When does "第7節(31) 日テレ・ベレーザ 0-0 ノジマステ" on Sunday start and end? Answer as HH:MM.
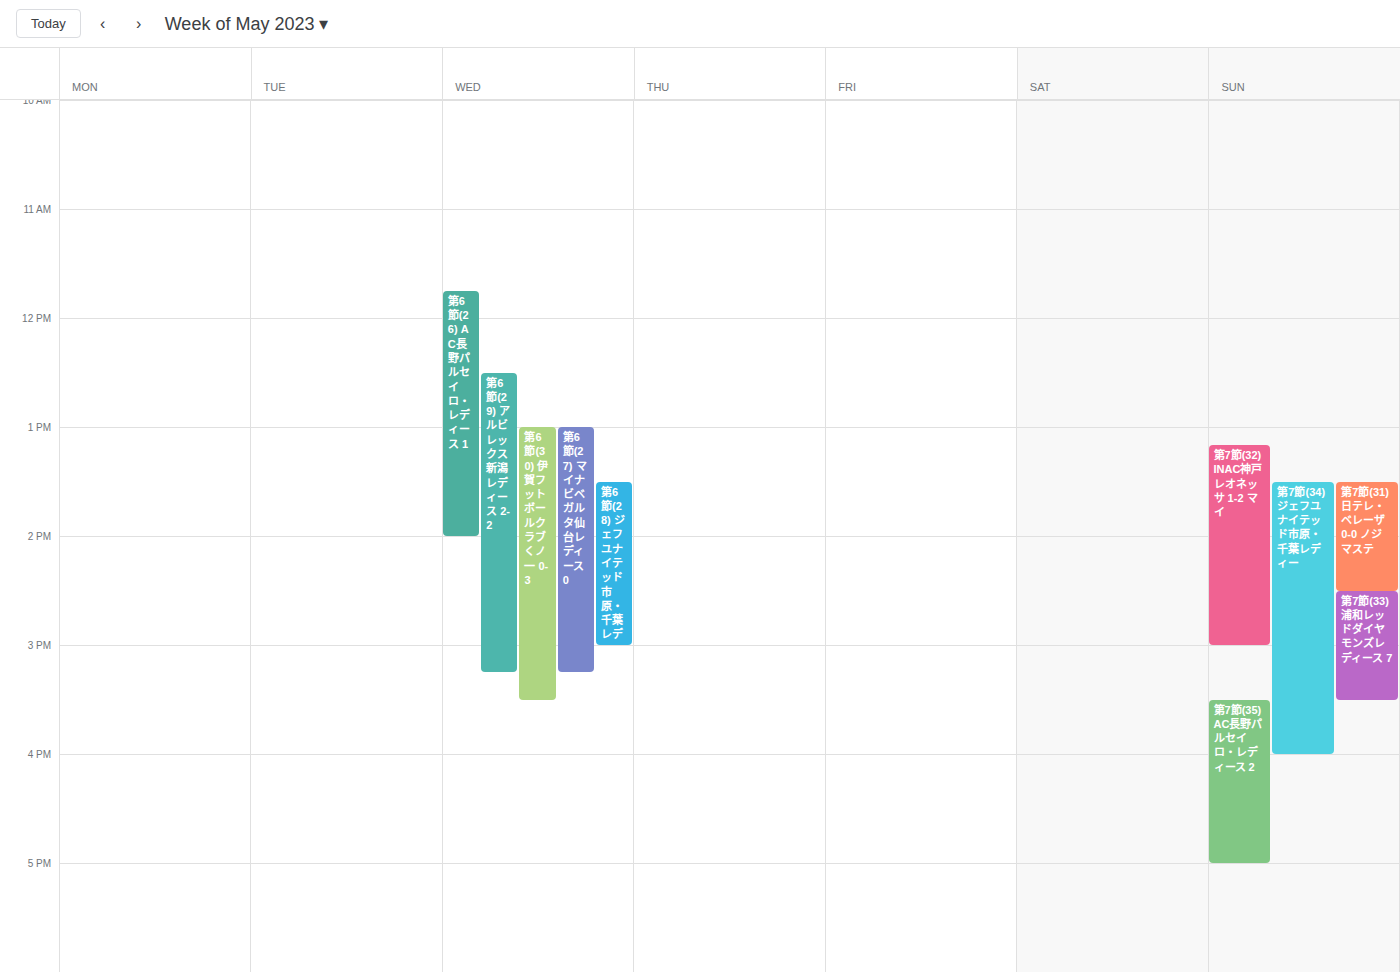
13:30 to 14:30